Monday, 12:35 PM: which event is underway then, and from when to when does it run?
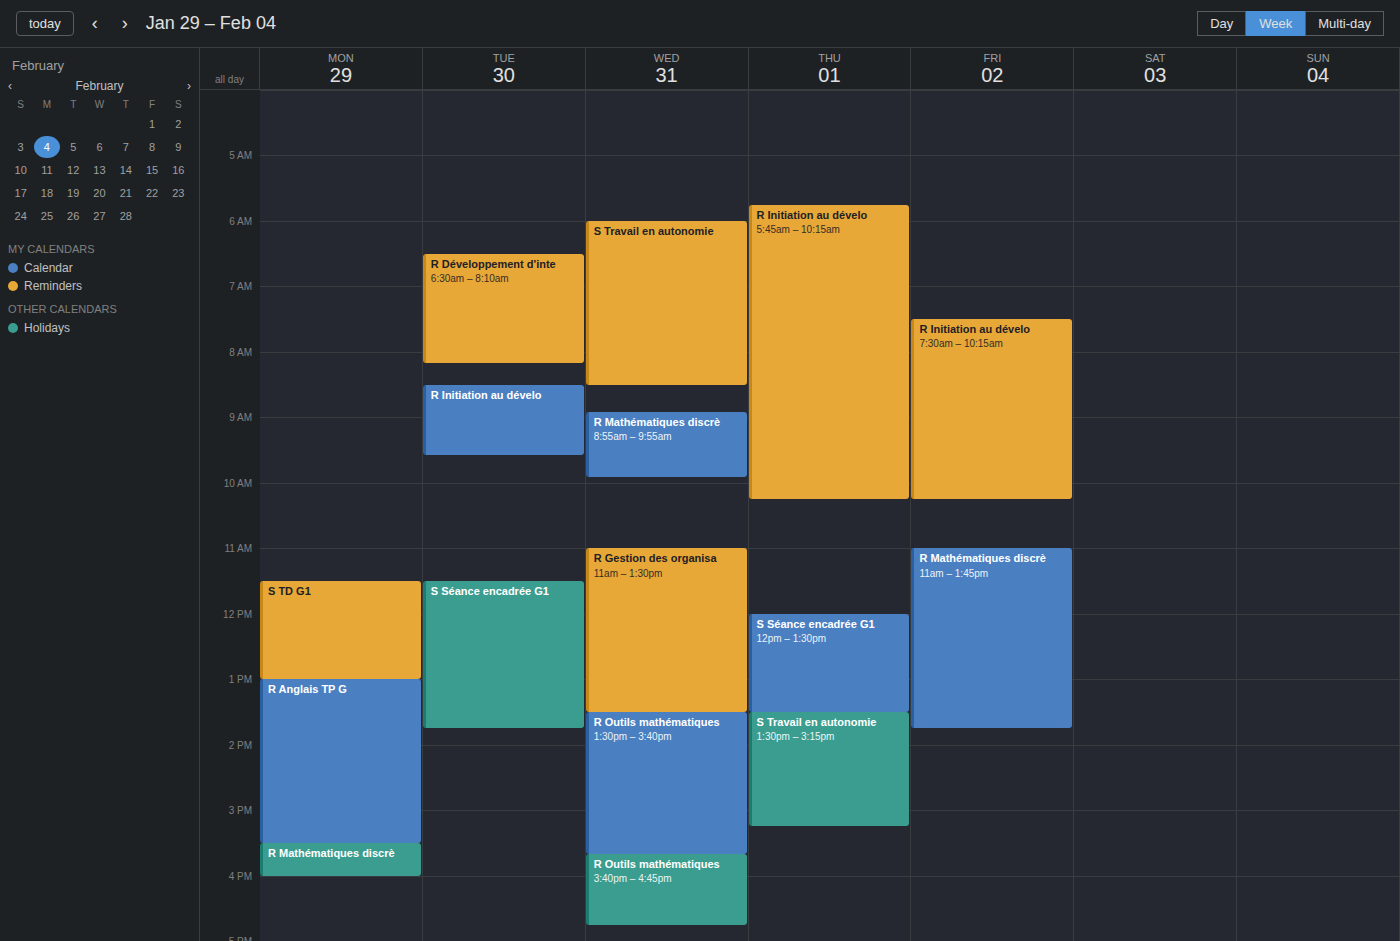
"S TD G1", 11:30 AM to 1:00 PM